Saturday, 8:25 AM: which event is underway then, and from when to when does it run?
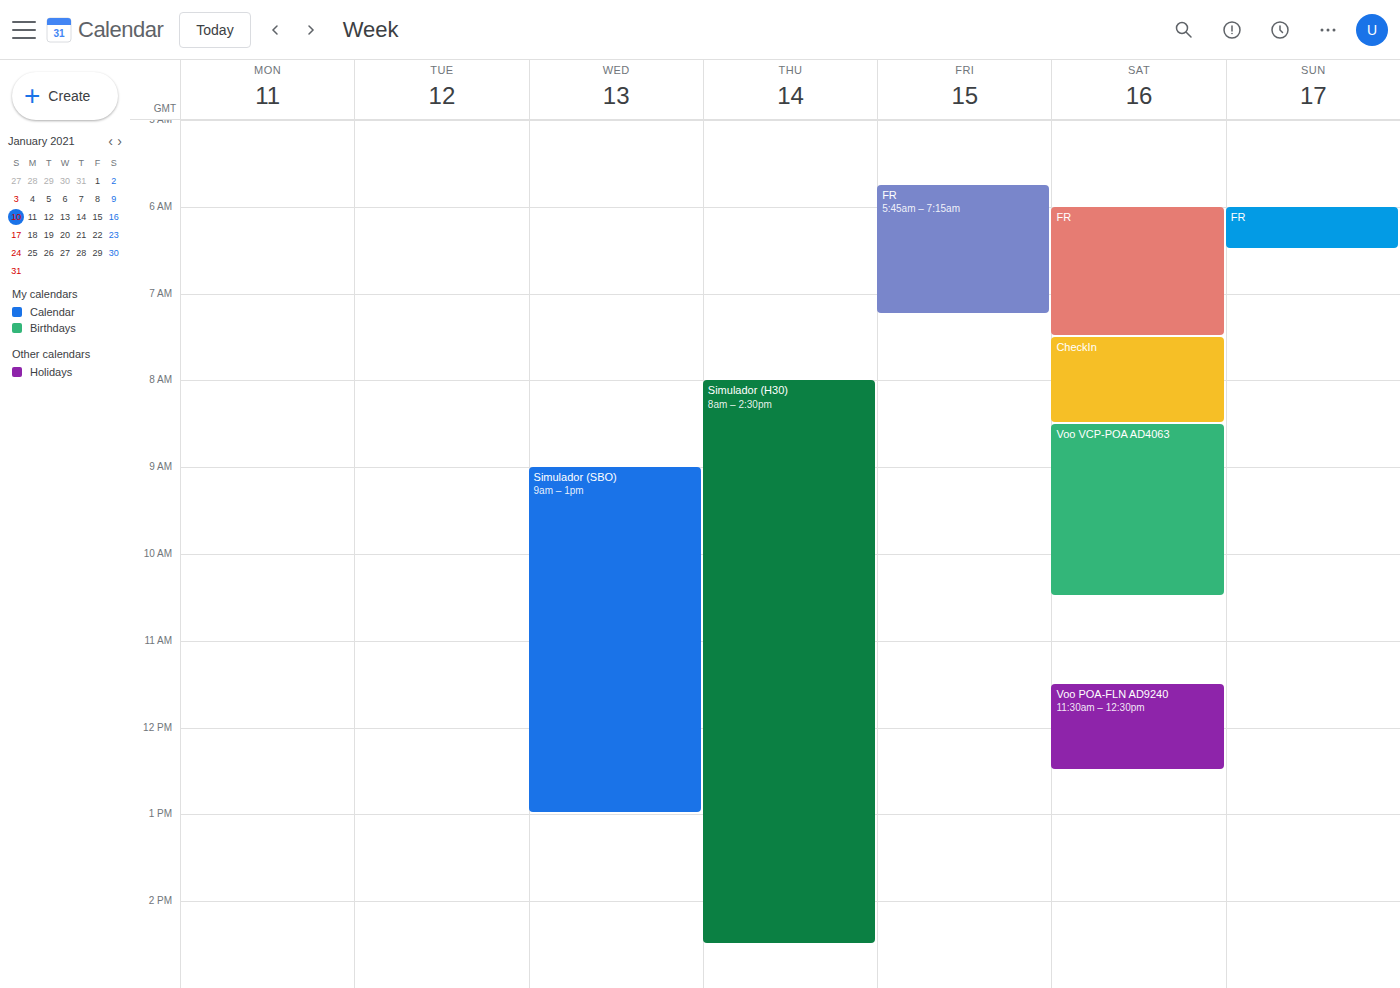
"CheckIn", 7:30 AM to 8:30 AM